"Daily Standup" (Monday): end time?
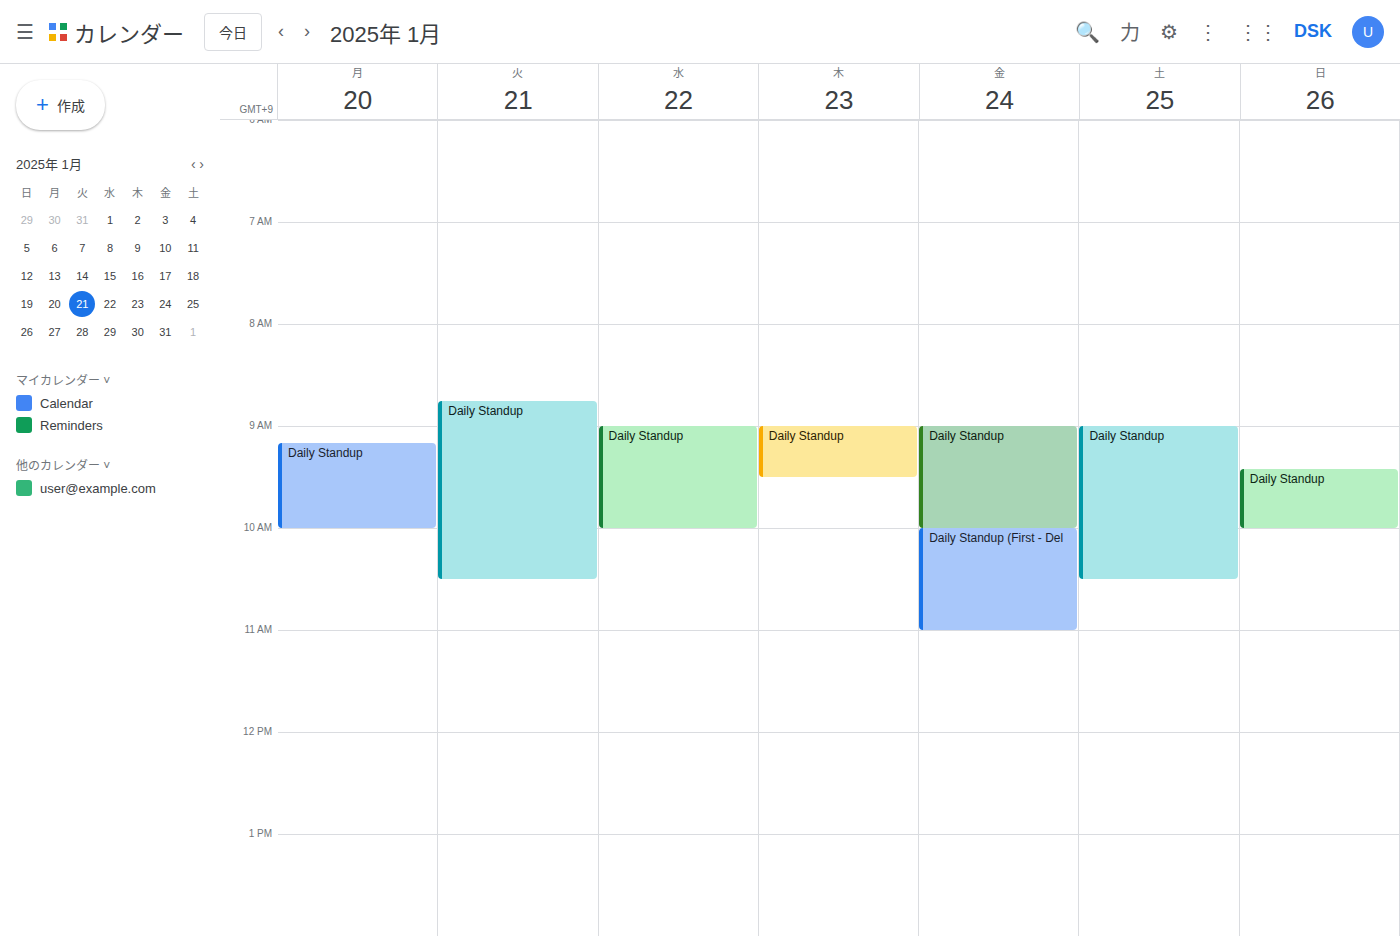
10:00